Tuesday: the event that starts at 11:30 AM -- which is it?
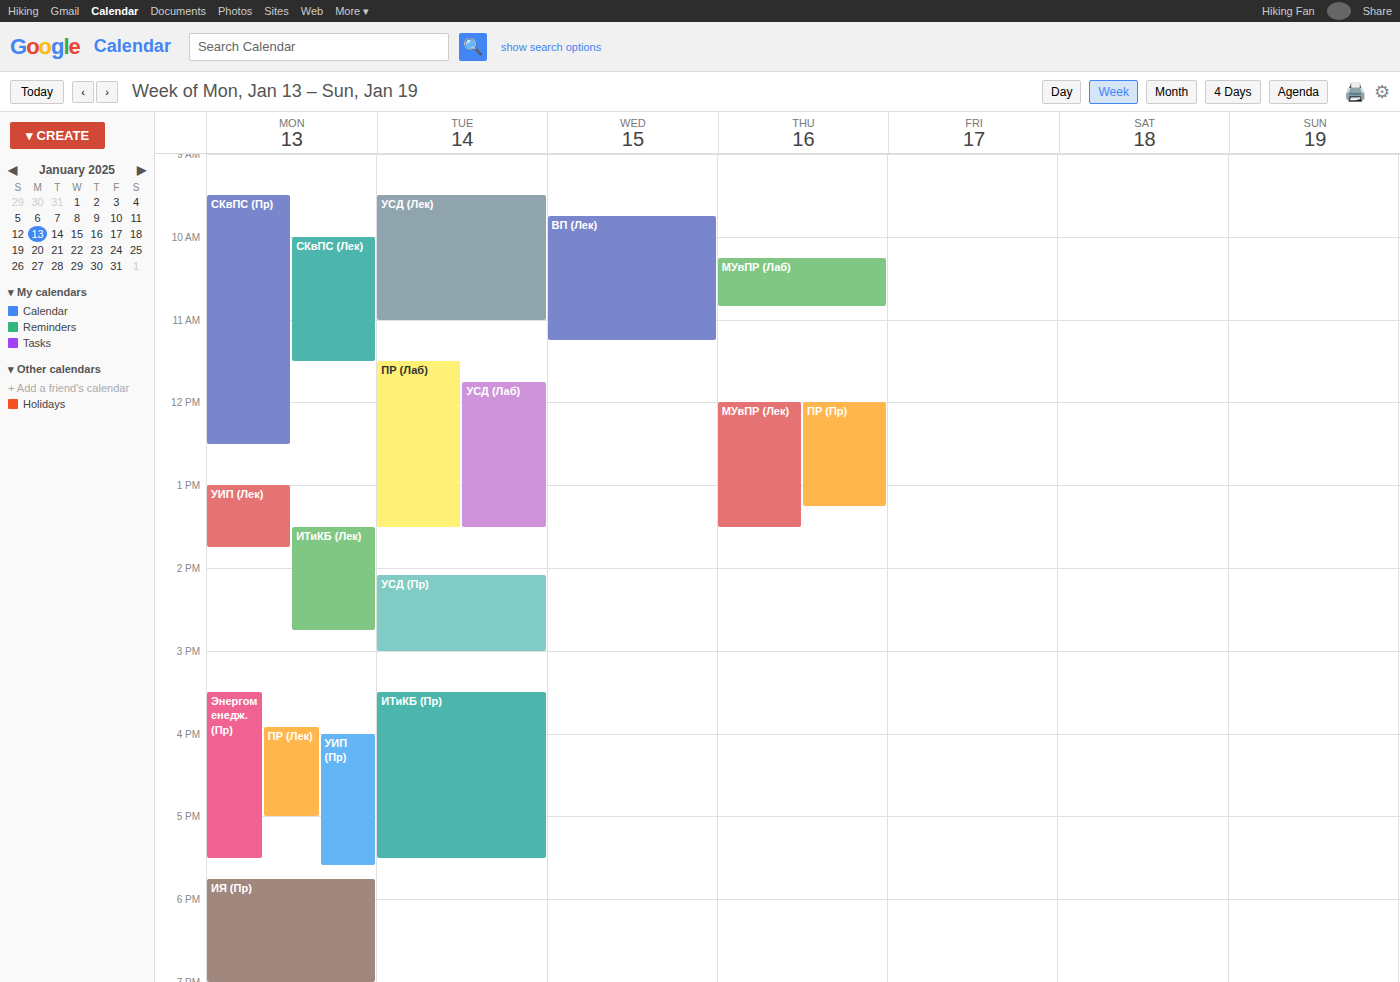
"ПР (Лаб)"